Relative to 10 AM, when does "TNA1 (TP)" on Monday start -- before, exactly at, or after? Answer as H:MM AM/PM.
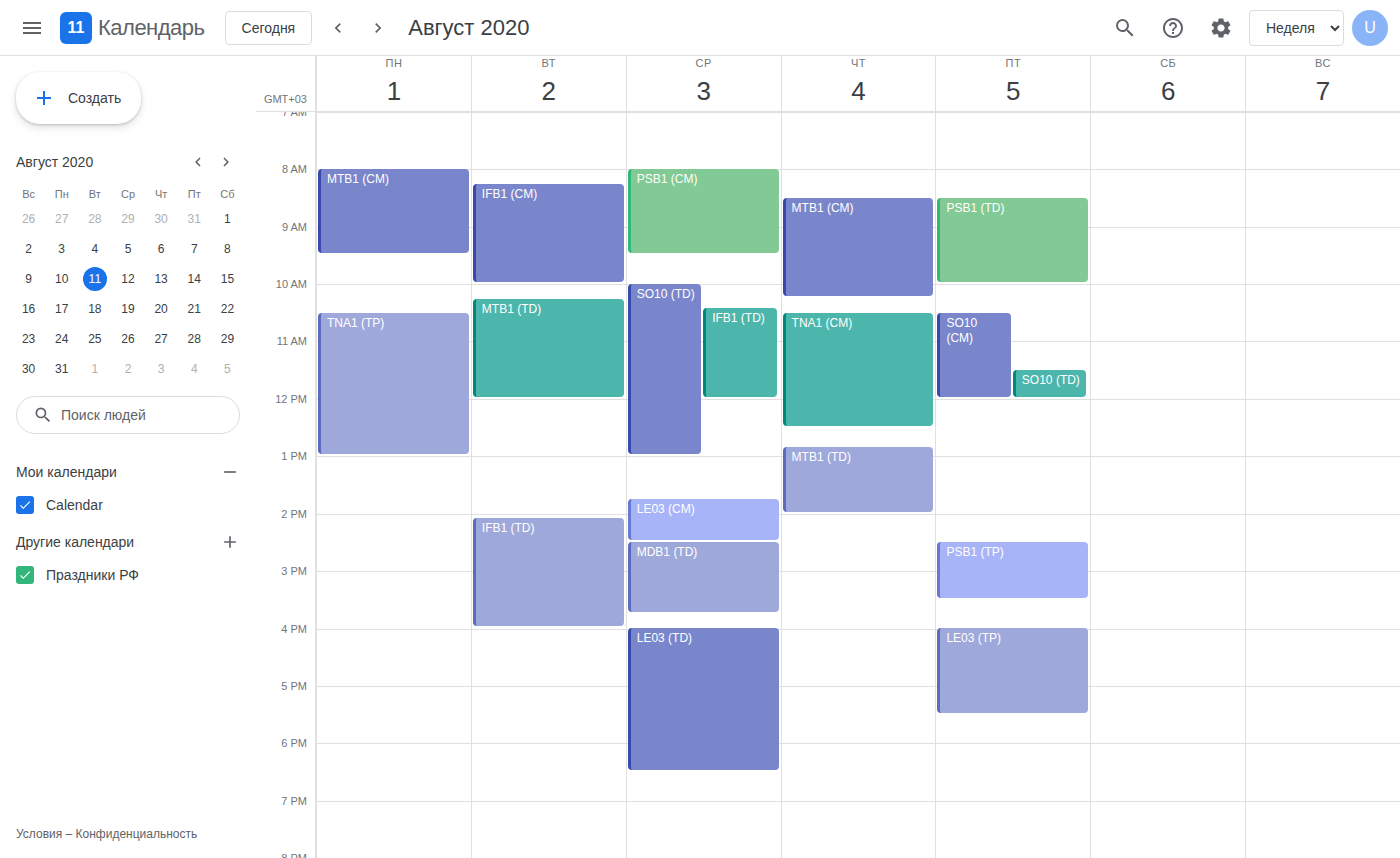
10:30 AM -- after 10 AM, 30 minutes below the 10 AM line.